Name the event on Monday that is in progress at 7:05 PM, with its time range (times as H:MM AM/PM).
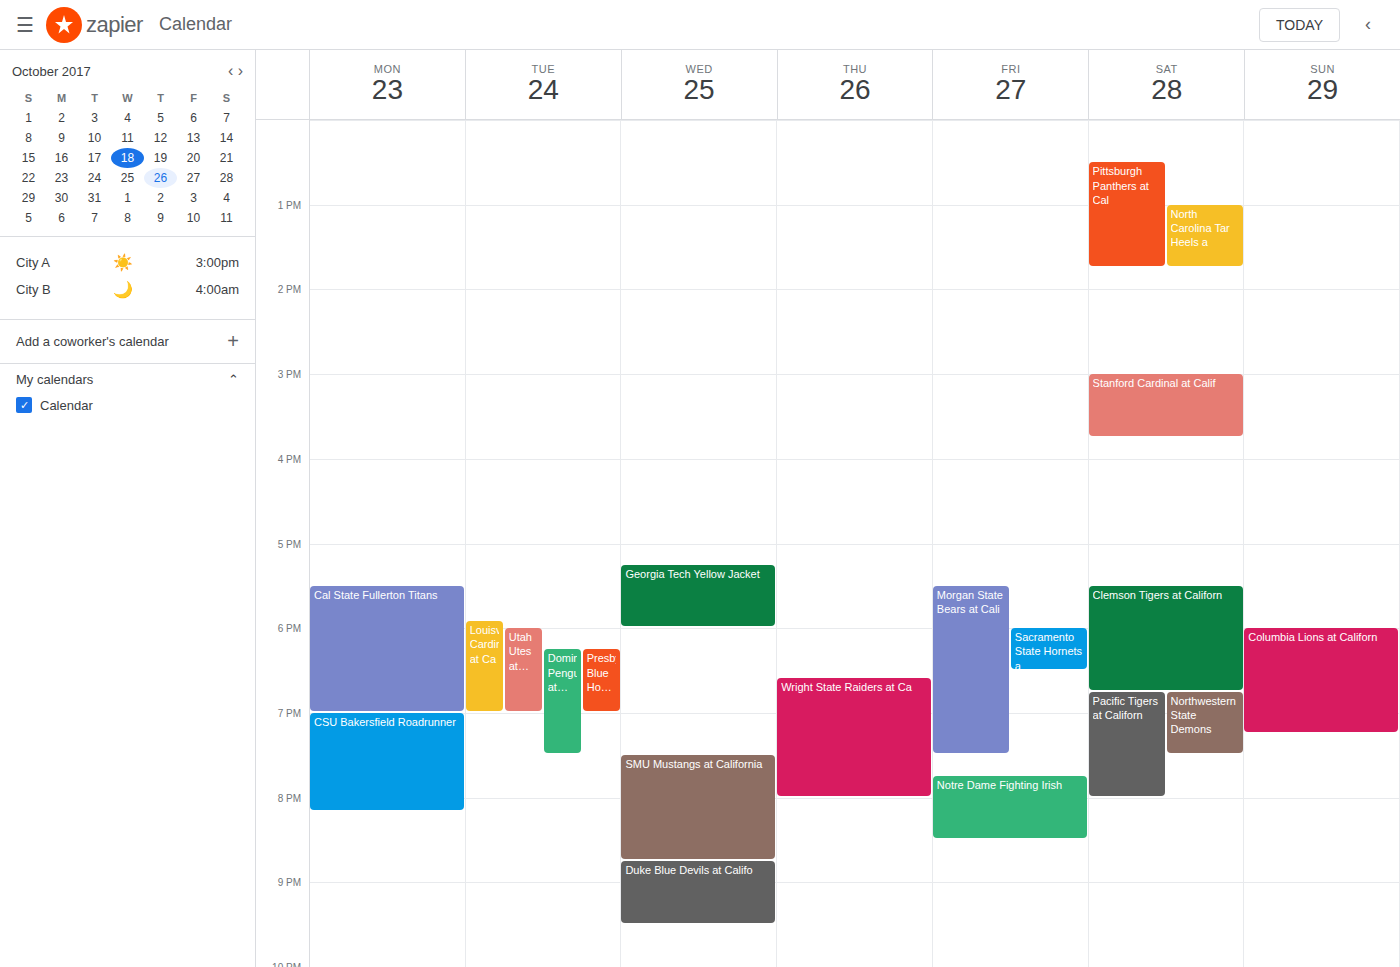
"CSU Bakersfield Roadrunner", 7:00 PM to 8:10 PM